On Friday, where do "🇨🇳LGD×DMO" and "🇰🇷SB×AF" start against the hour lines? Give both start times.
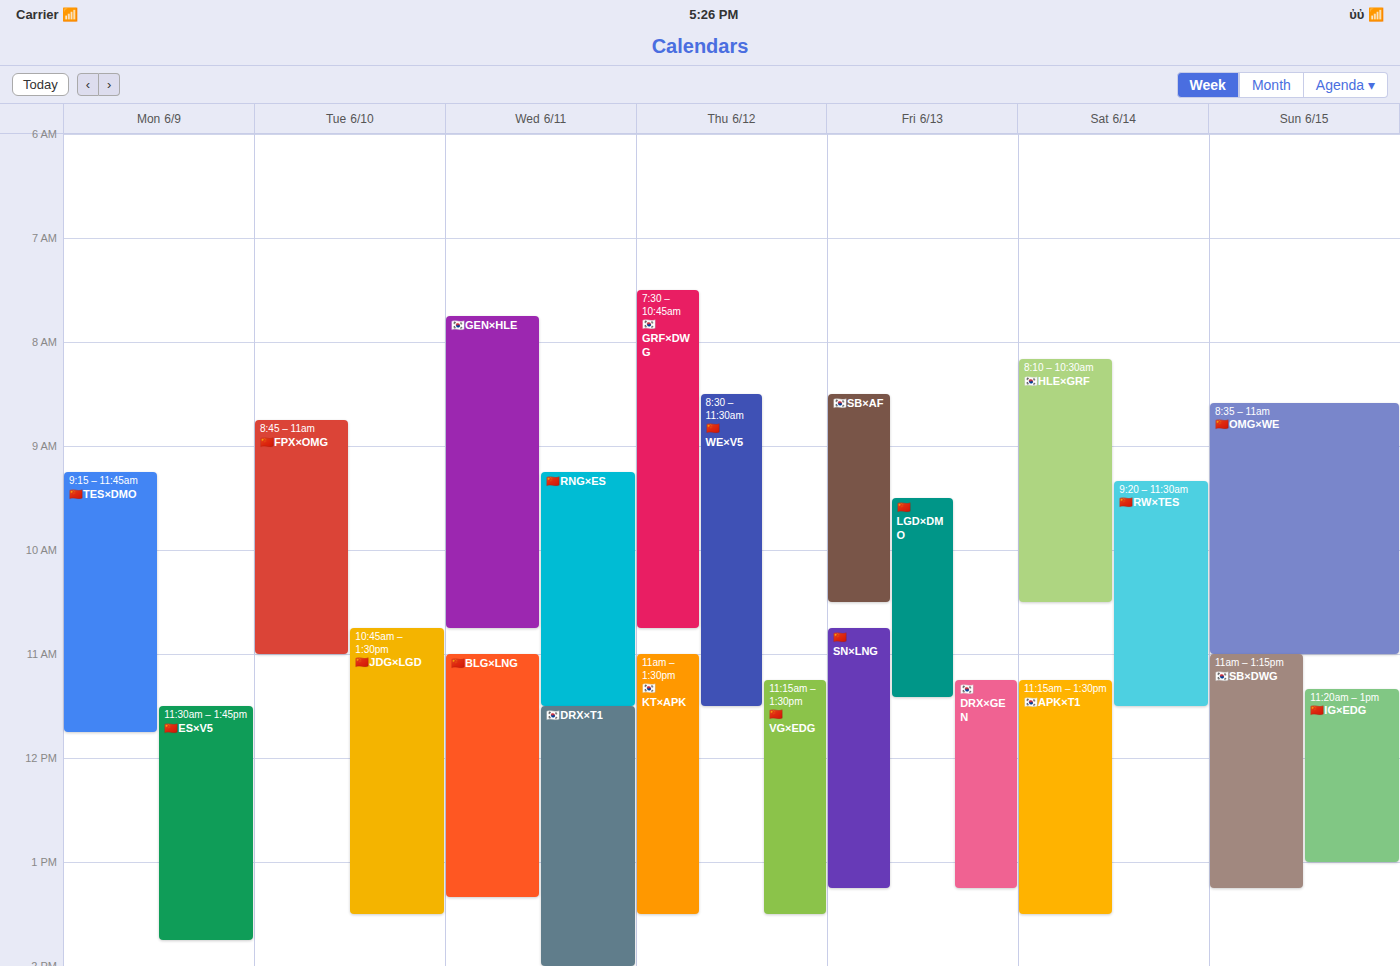
"🇨🇳LGD×DMO": 9:30 AM, halfway between the 9 AM and 10 AM lines. "🇰🇷SB×AF": 8:30 AM, halfway between the 8 AM and 9 AM lines.